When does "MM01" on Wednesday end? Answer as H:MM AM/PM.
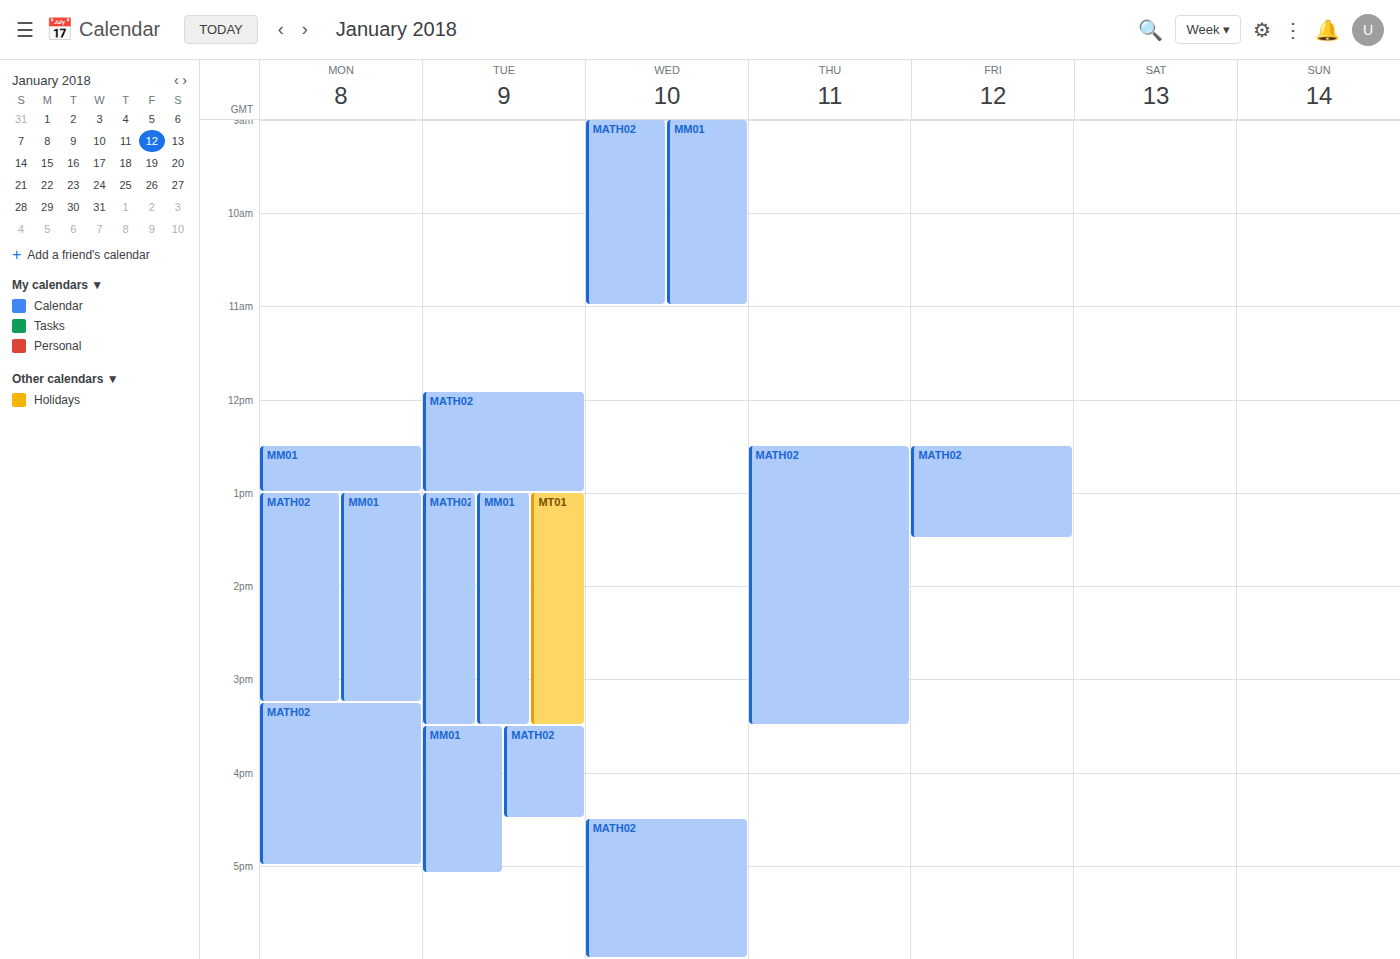
11:00 AM